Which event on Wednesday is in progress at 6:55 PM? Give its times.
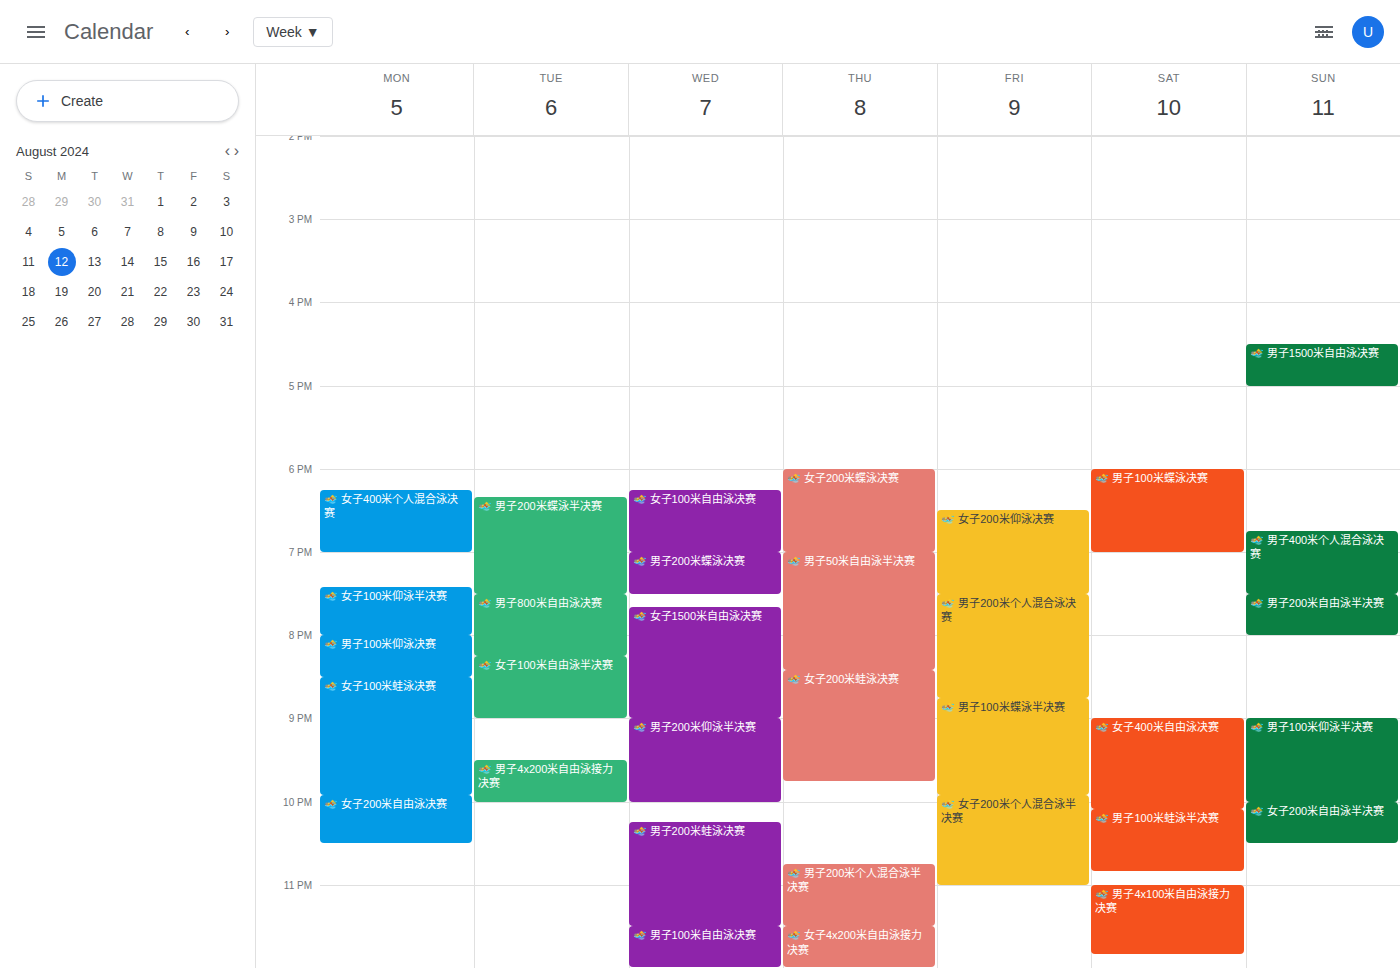
"🏊 女子100米自由泳决赛", 6:15 PM to 7:00 PM